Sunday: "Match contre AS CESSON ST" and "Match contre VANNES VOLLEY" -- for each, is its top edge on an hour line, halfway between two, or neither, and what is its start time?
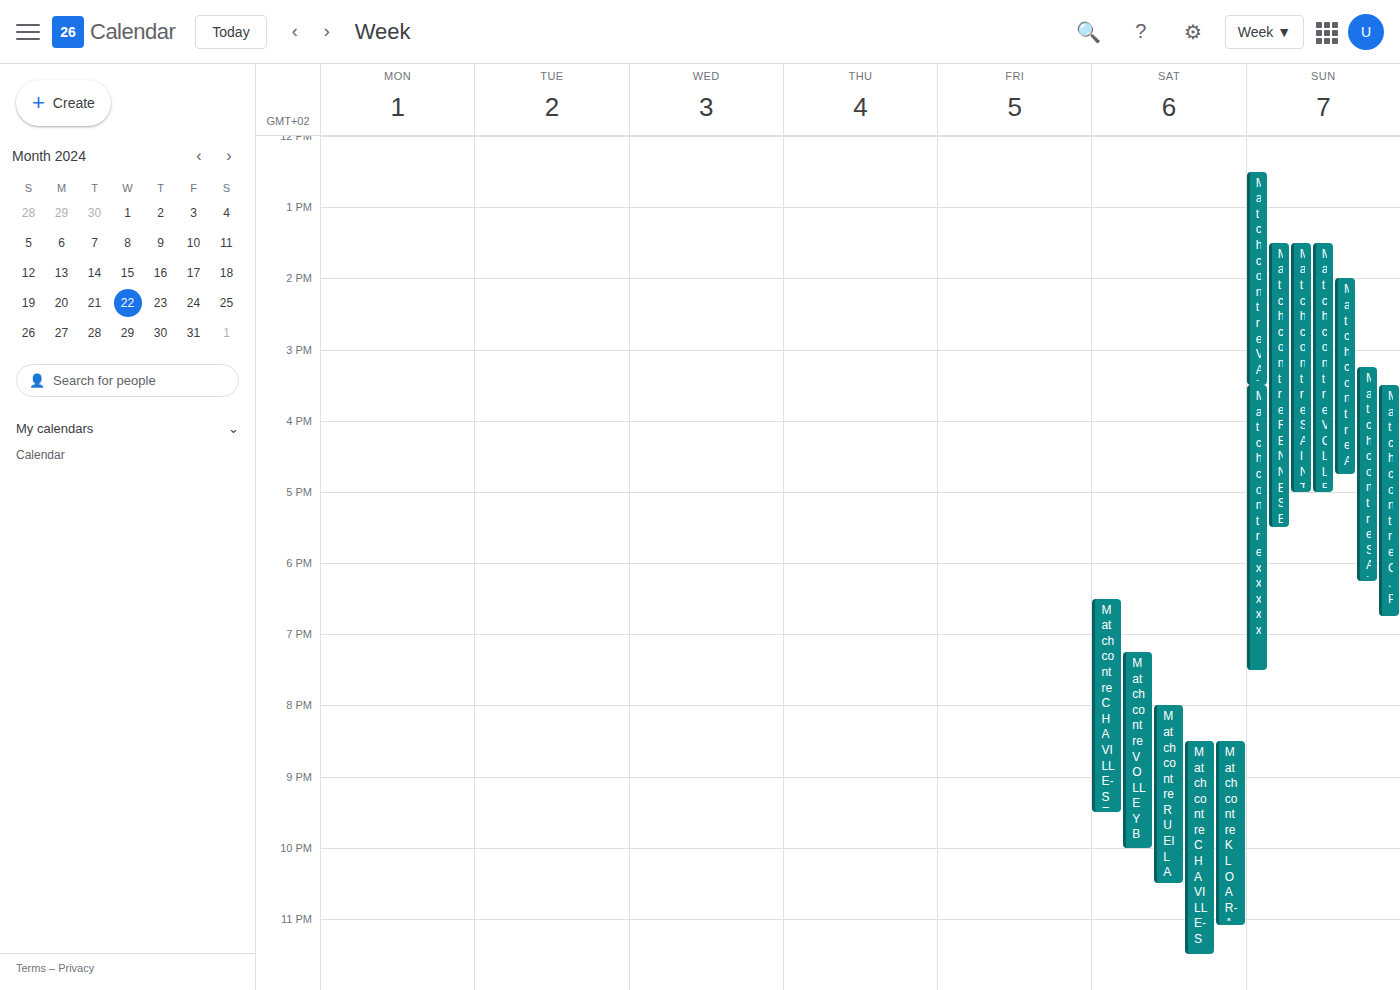
"Match contre AS CESSON ST": 2:00 PM, exactly on the 2 PM line. "Match contre VANNES VOLLEY": 12:30 PM, halfway between the 12 PM and 1 PM lines.